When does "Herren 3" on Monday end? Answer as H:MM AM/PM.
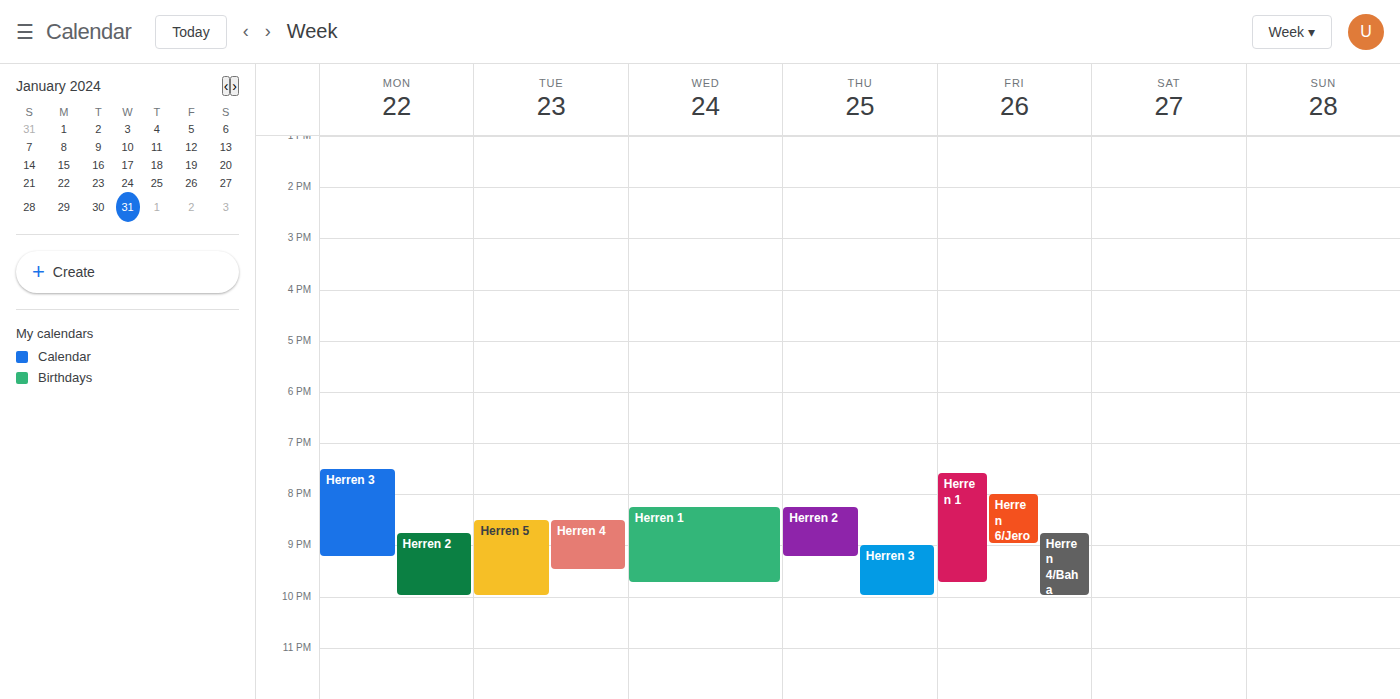
9:15 PM